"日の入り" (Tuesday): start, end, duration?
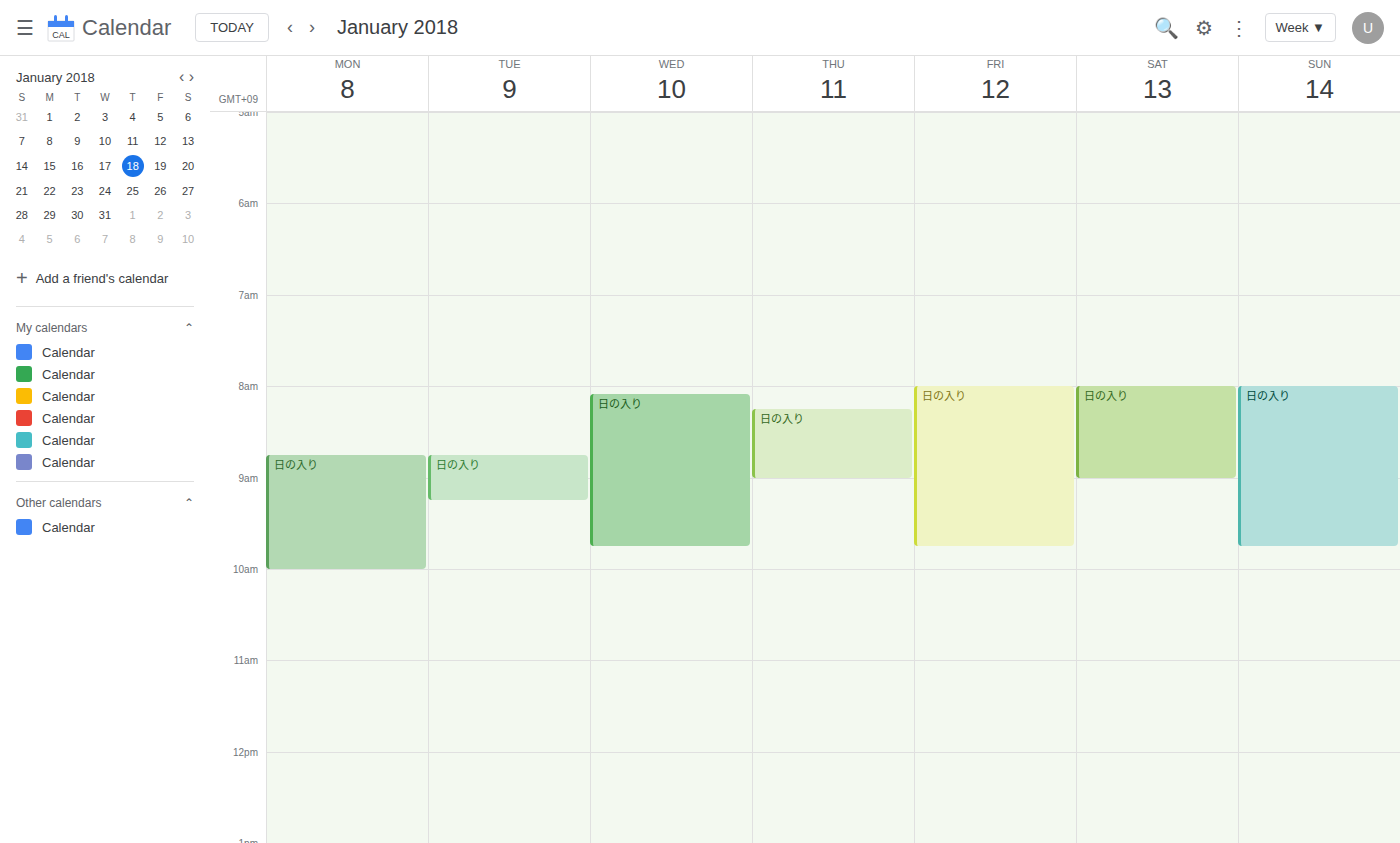
8:45 AM to 9:15 AM, 30 minutes